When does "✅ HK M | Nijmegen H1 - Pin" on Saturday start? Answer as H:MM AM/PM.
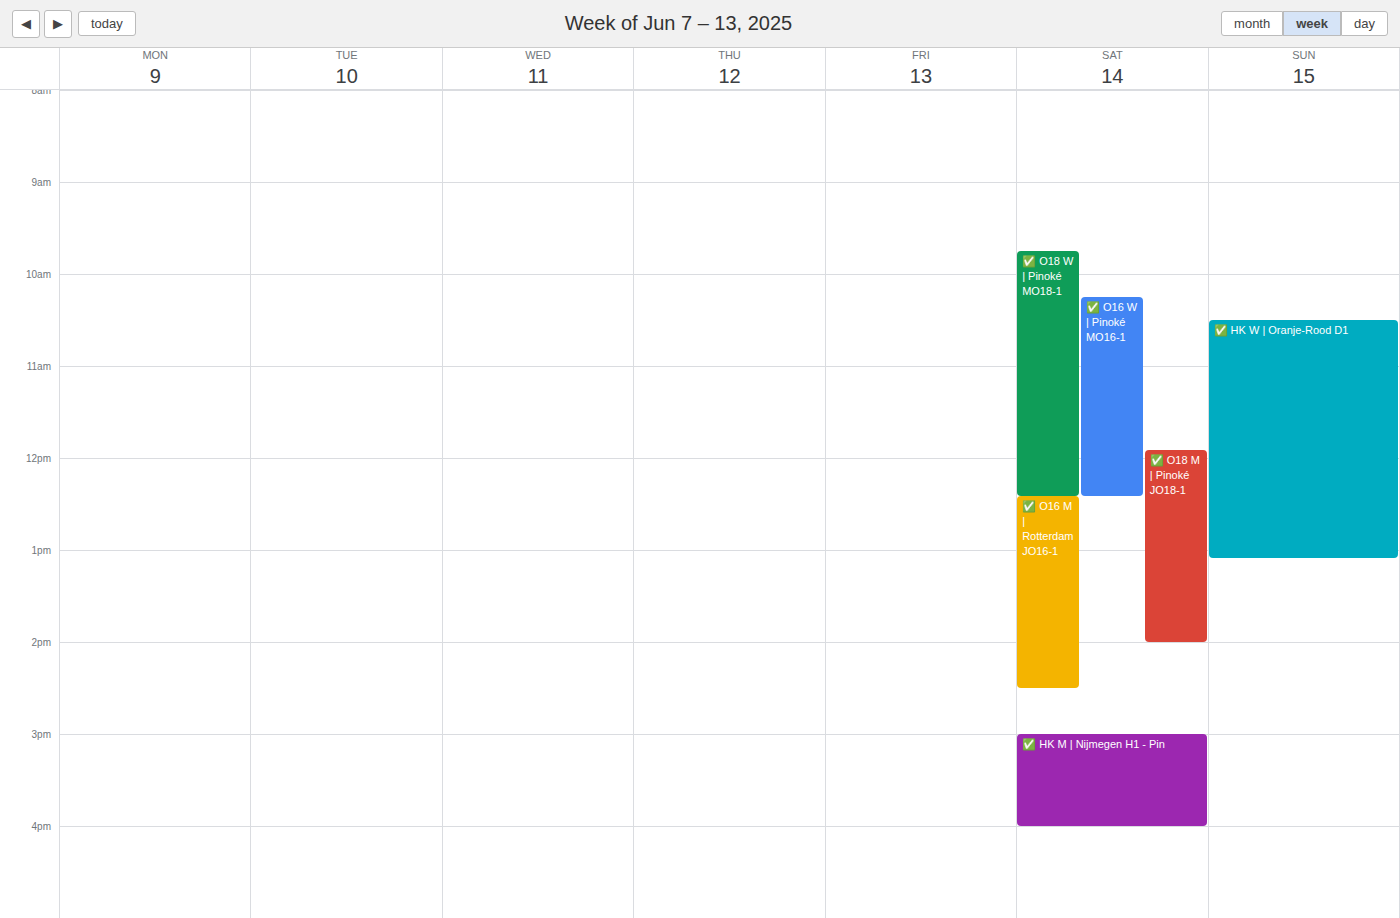
3:00 PM